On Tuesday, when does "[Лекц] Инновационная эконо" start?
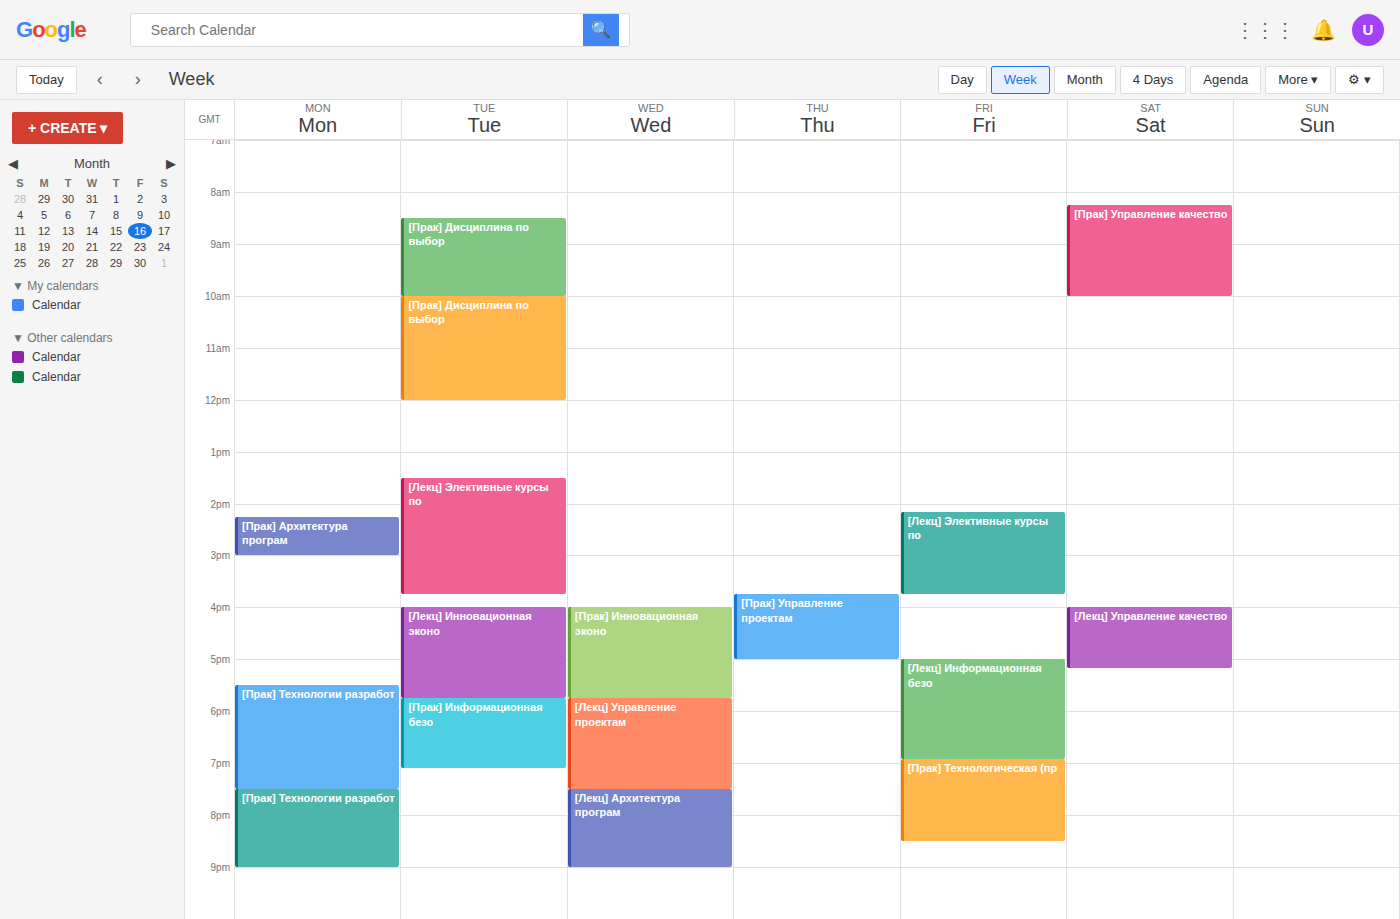
4:00 PM